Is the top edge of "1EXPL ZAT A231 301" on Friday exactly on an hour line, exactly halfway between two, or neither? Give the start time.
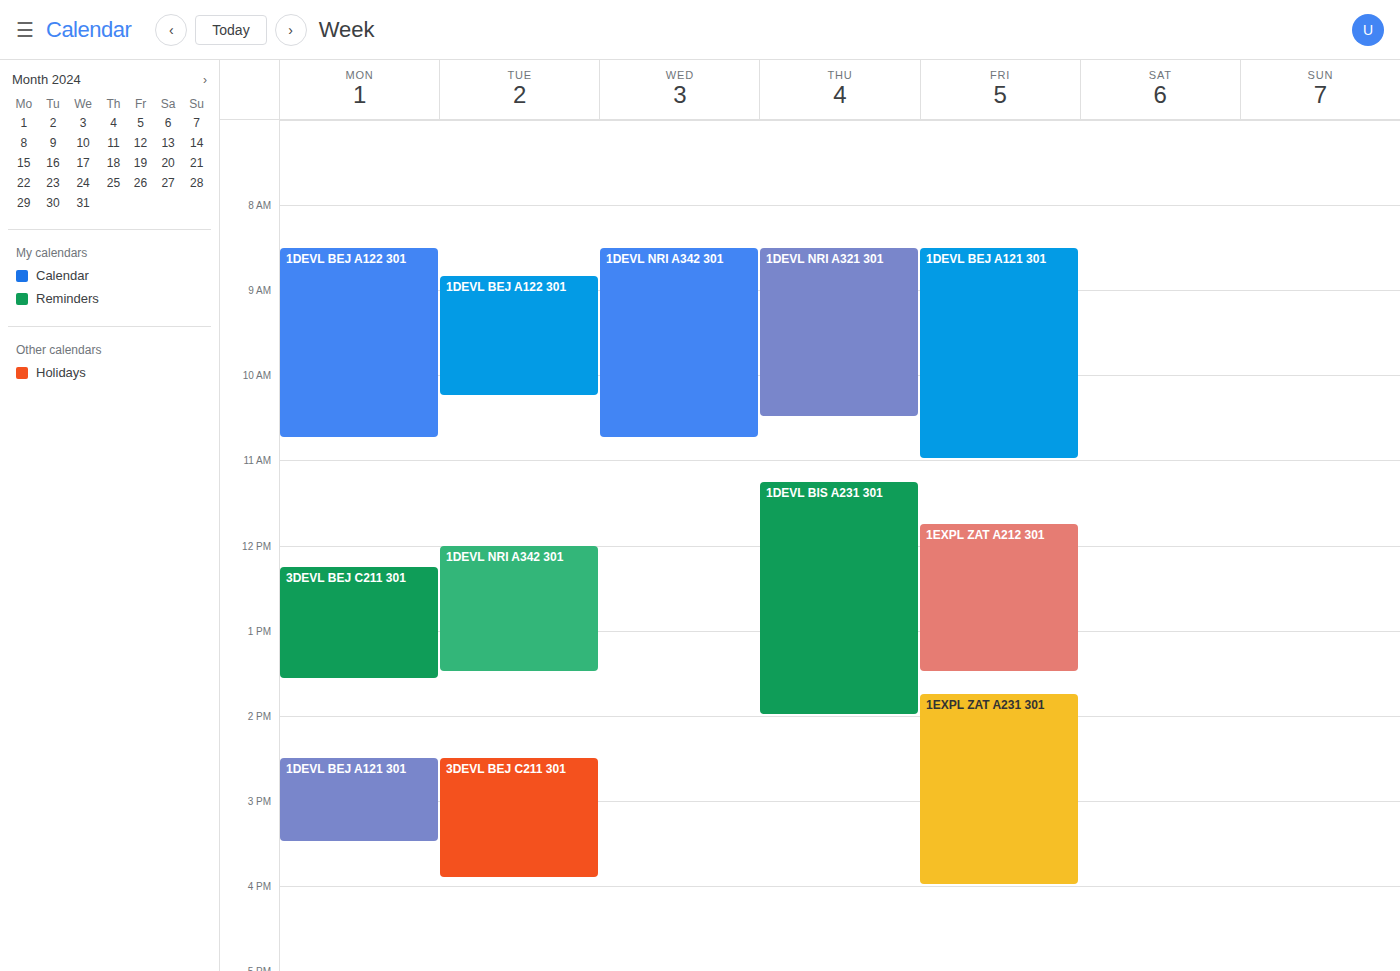
1:45 PM -- neither: three quarters of the way from the 1 PM line to the 2 PM line.